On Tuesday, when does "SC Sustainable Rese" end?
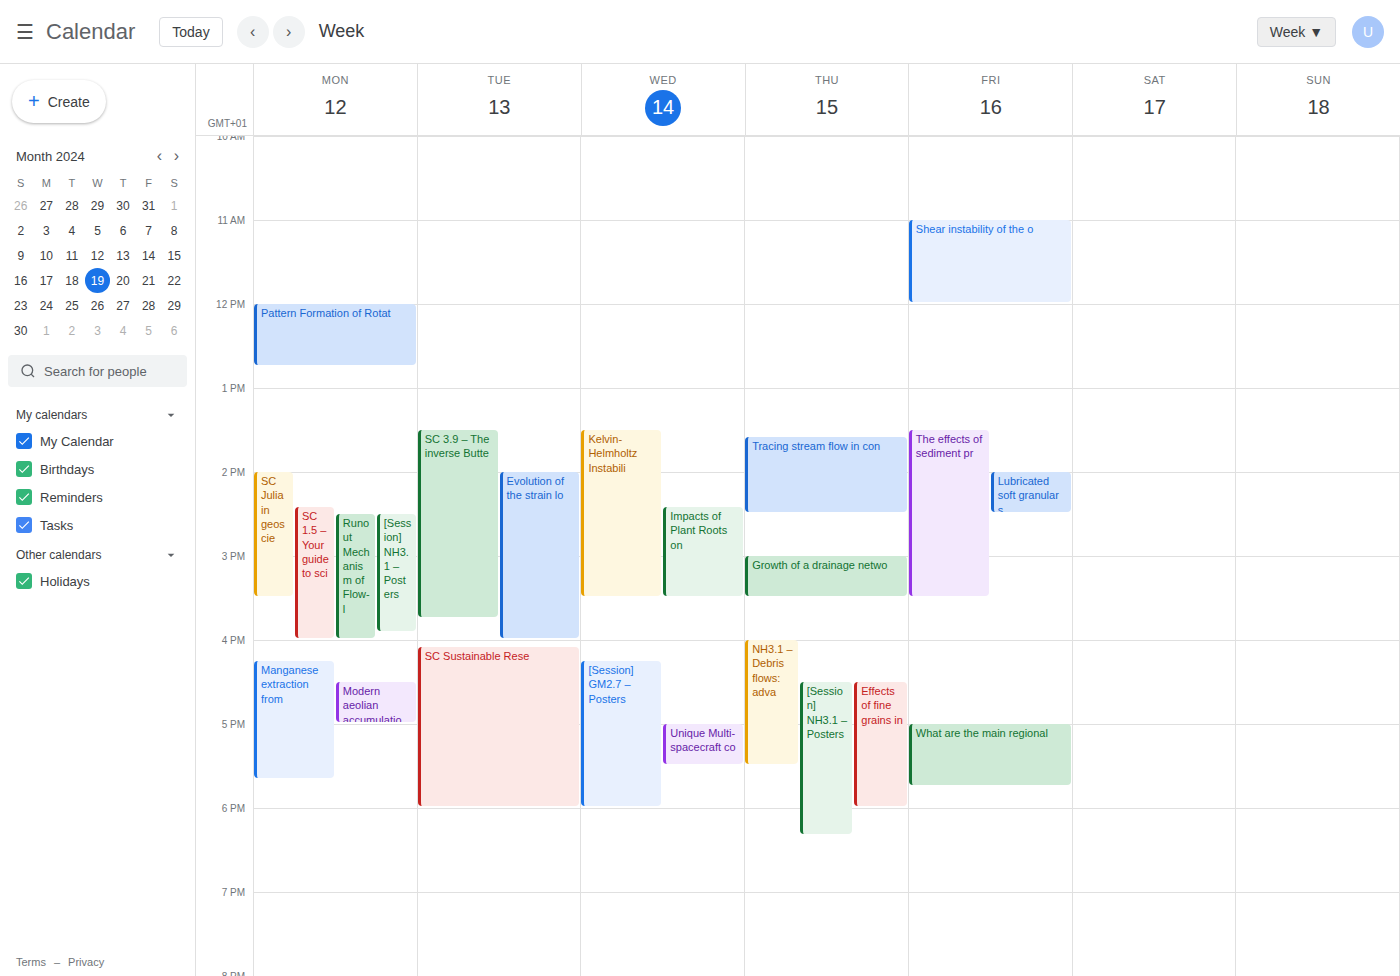
18:00